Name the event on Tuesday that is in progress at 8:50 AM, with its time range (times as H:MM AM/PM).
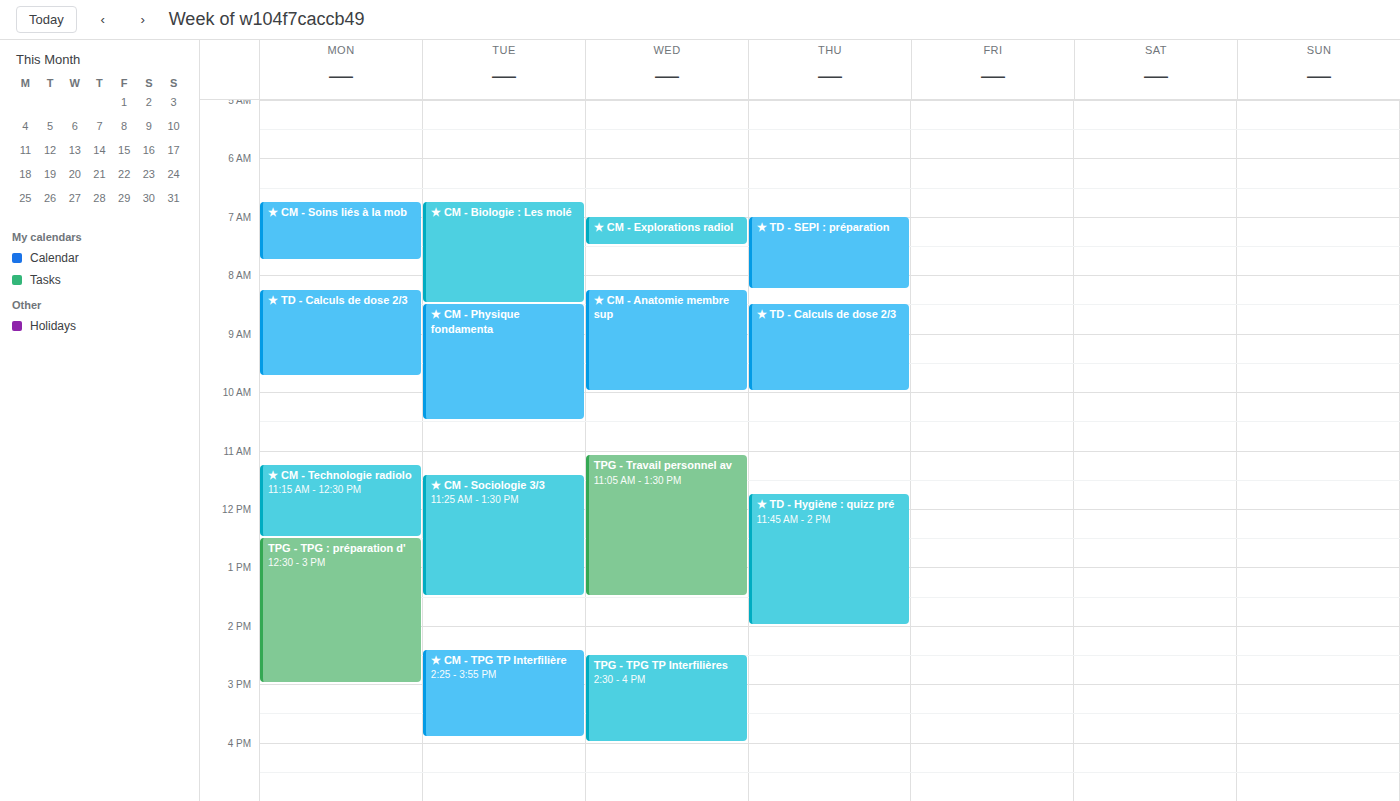
"★ CM - Physique fondamenta", 8:30 AM to 10:30 AM